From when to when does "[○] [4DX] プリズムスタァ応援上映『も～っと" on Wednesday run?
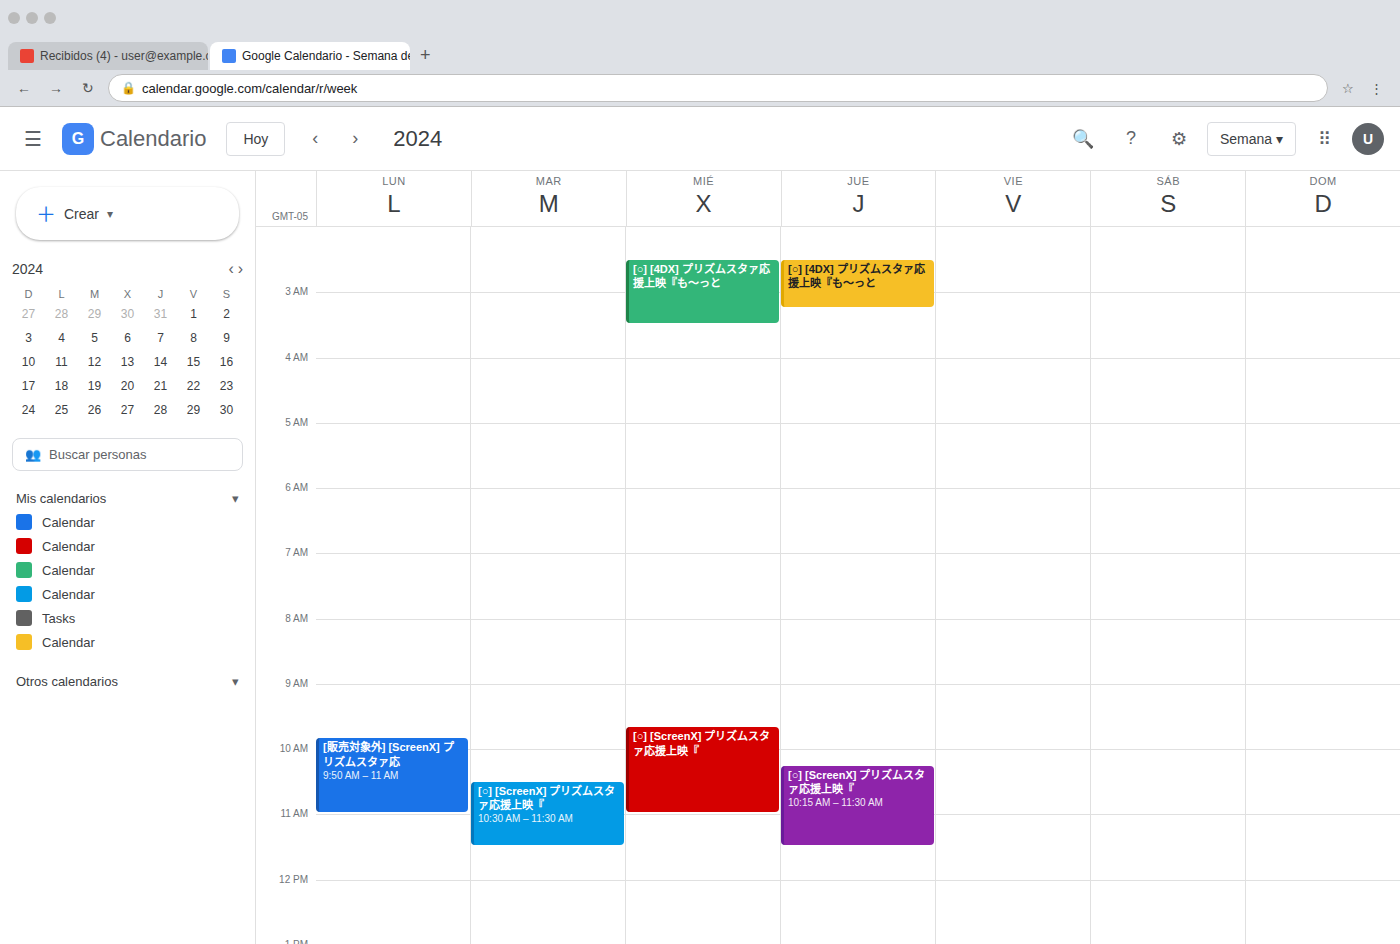
2:30 AM to 3:30 AM